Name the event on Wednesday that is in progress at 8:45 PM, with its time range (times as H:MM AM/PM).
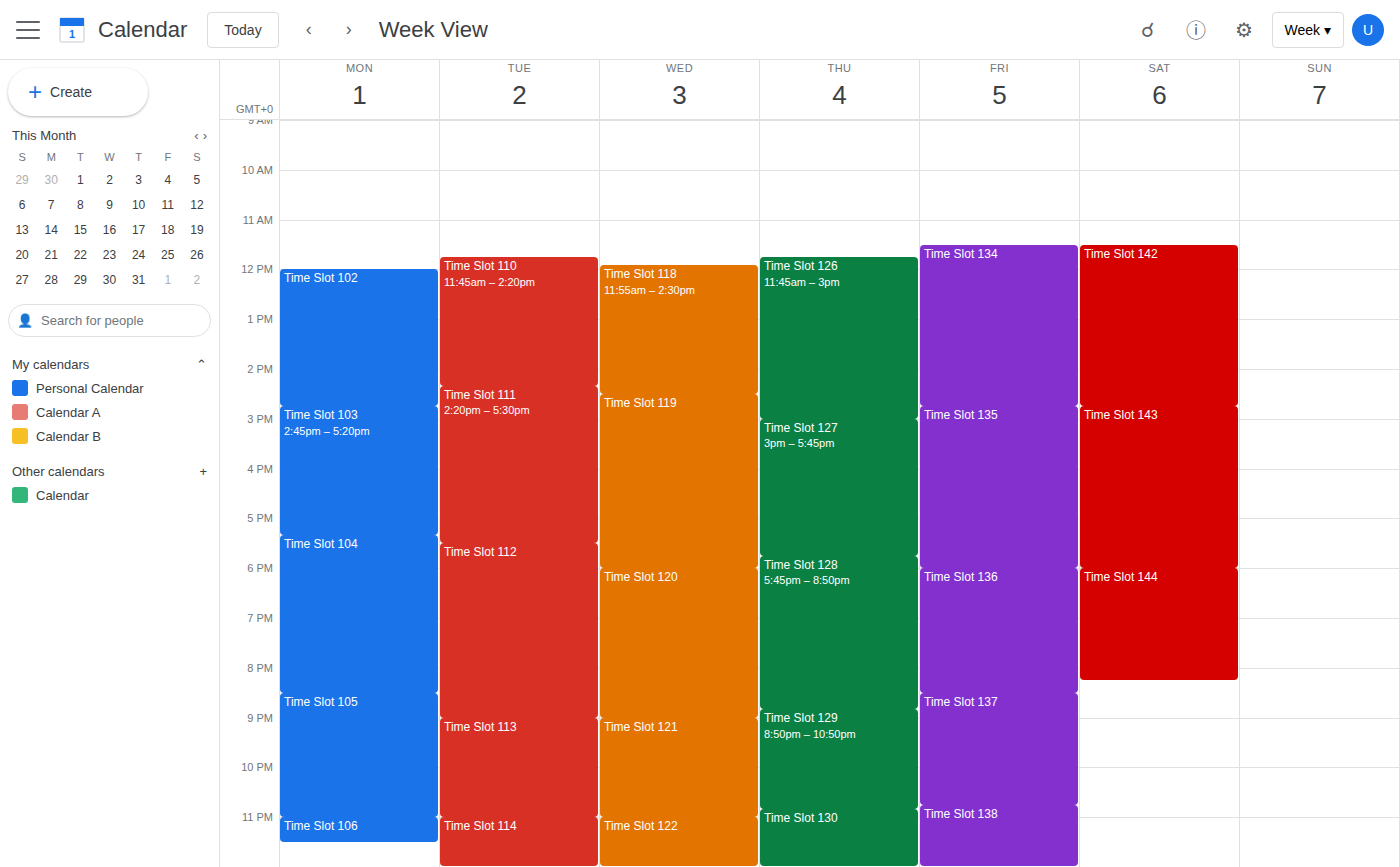
"Time Slot 120", 6:00 PM to 9:00 PM